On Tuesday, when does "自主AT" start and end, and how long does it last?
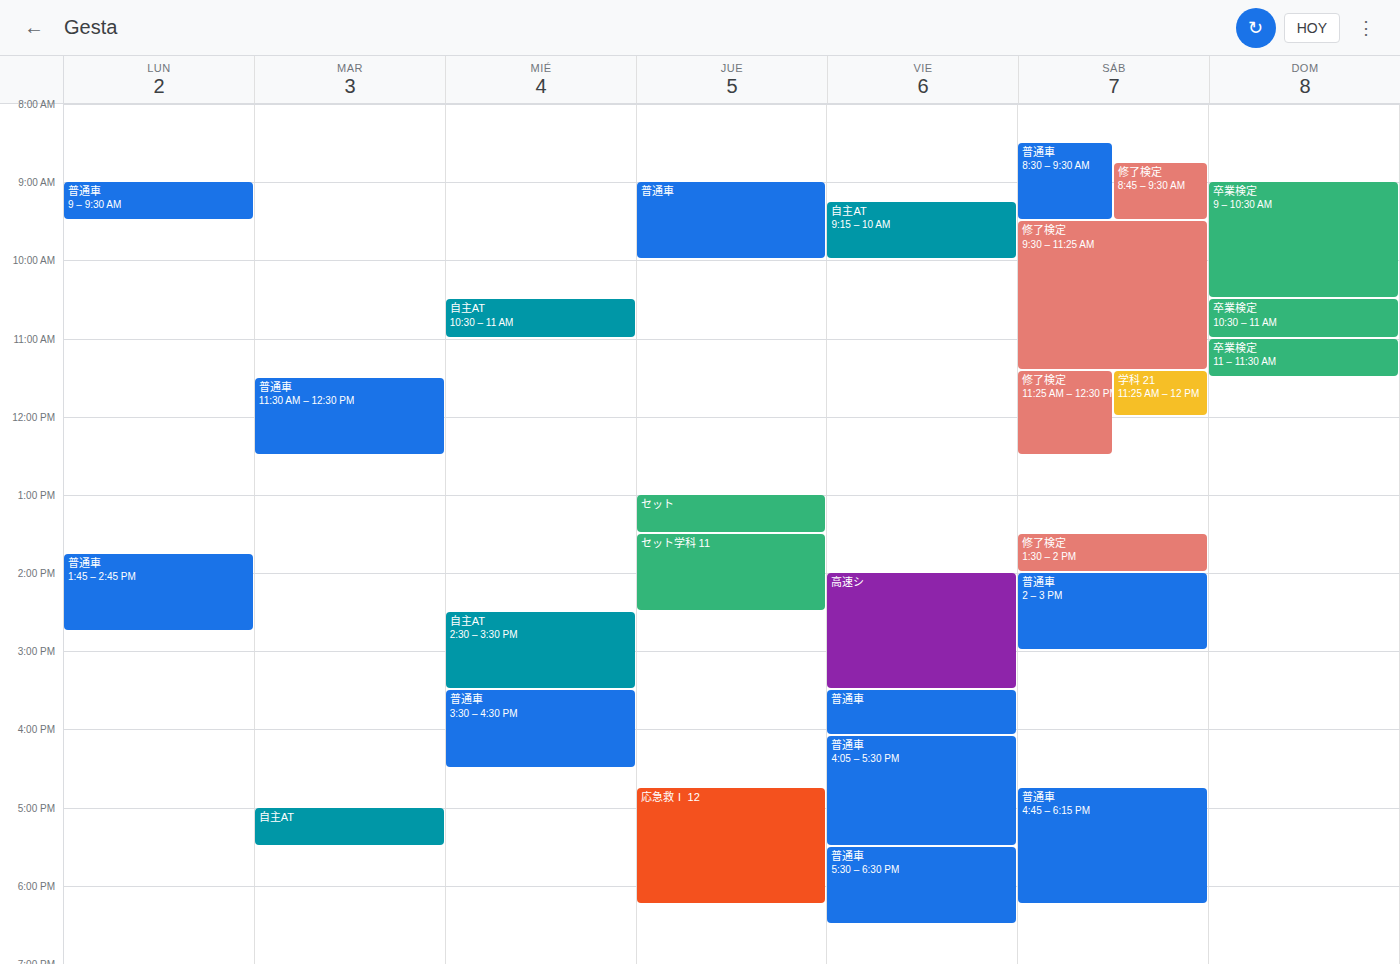
5:00 PM to 5:30 PM, 30 minutes